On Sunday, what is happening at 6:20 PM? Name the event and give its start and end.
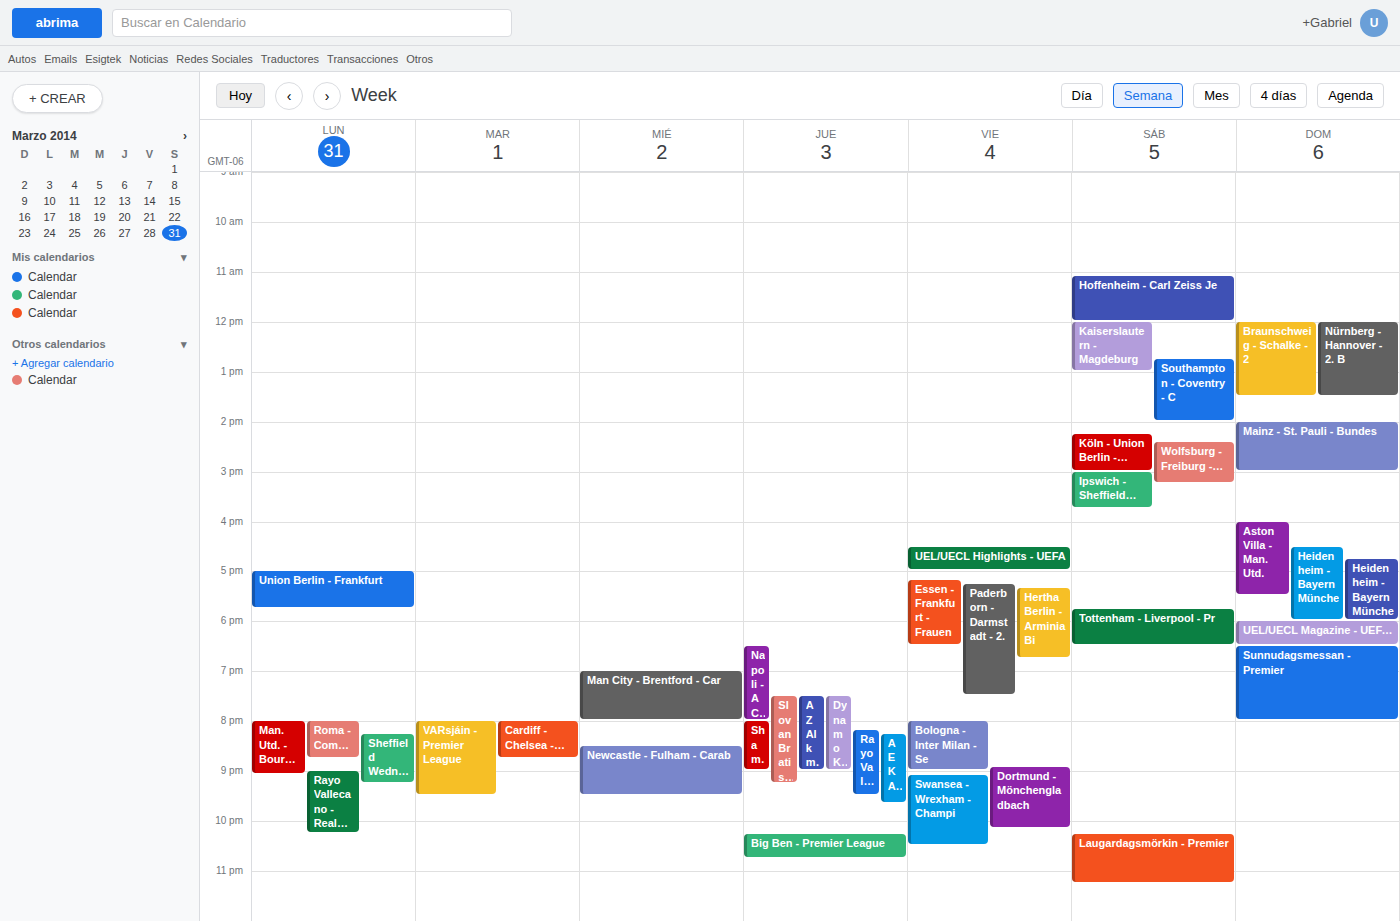
"UEL/UECL Magazine - UEFA E", 6:00 PM to 6:30 PM